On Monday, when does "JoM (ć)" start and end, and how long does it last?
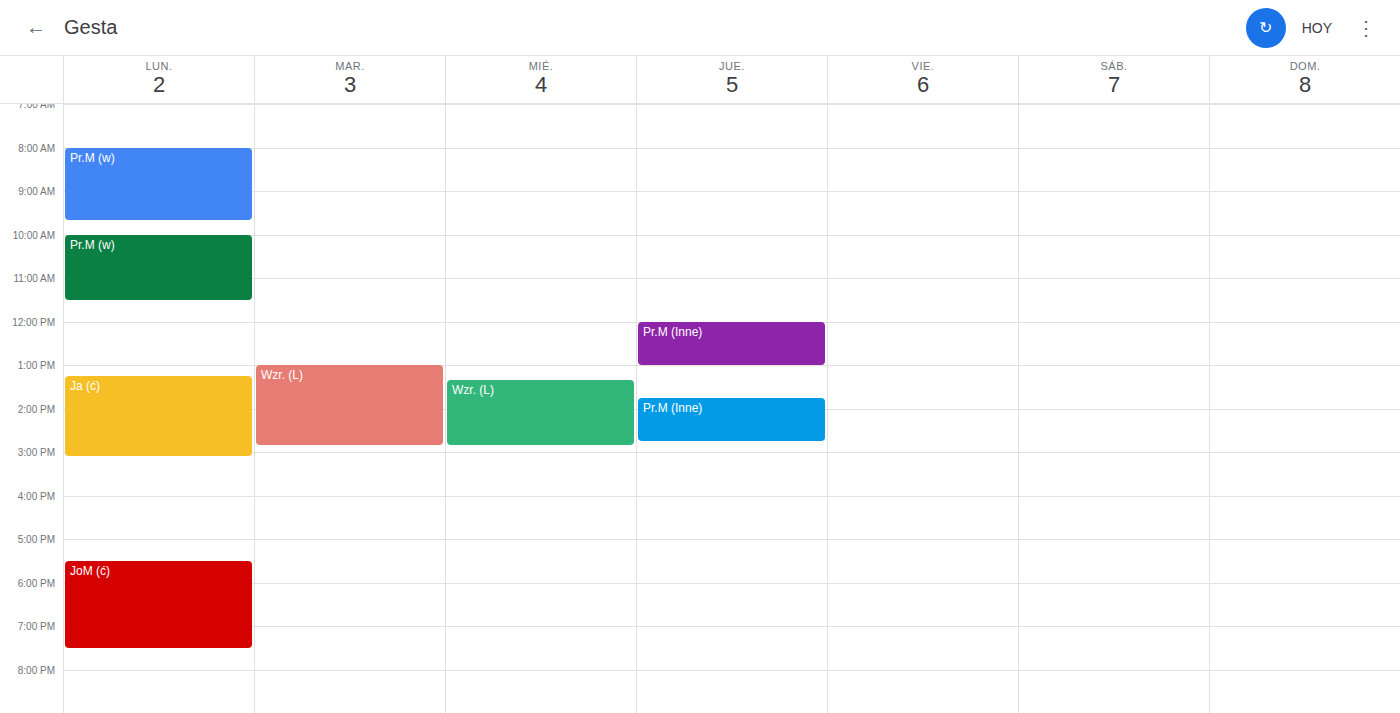
5:30 PM to 7:30 PM, 2 hours